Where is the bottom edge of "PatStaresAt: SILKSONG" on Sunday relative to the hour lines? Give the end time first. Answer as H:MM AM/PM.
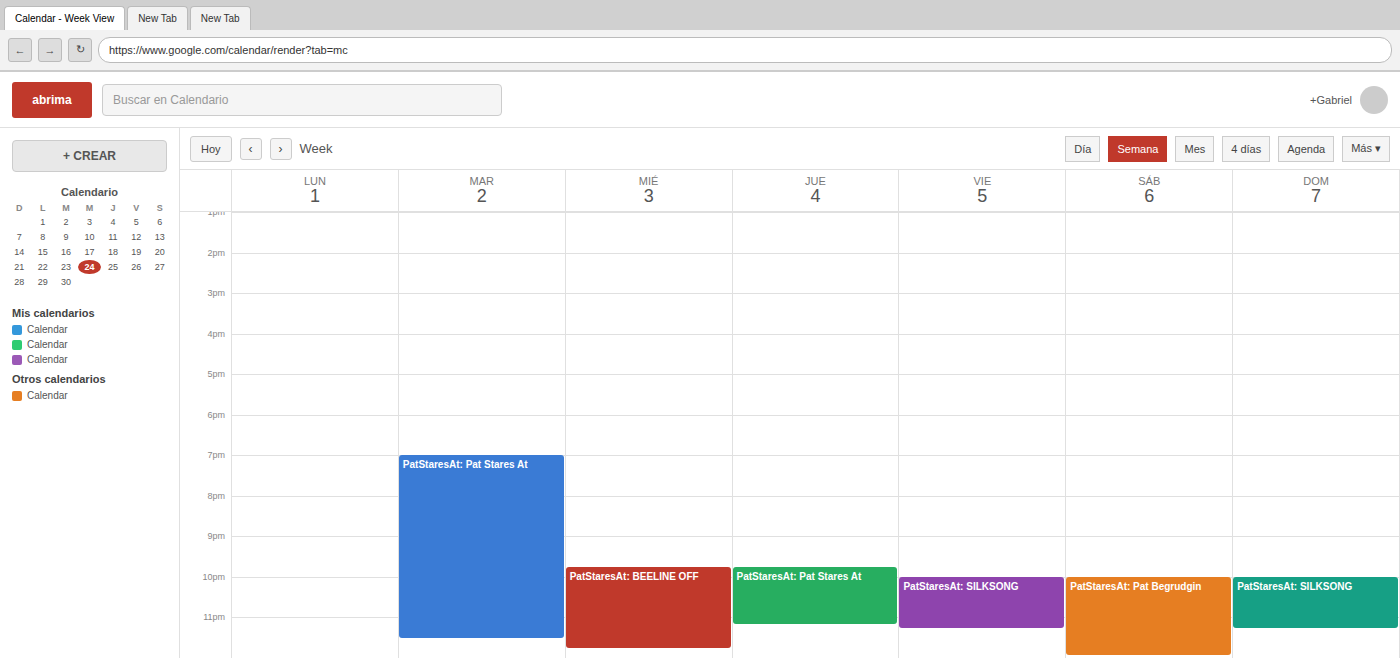
11:15 PM -- neither: a quarter of the way from the 11 PM line to the 12 AM line.